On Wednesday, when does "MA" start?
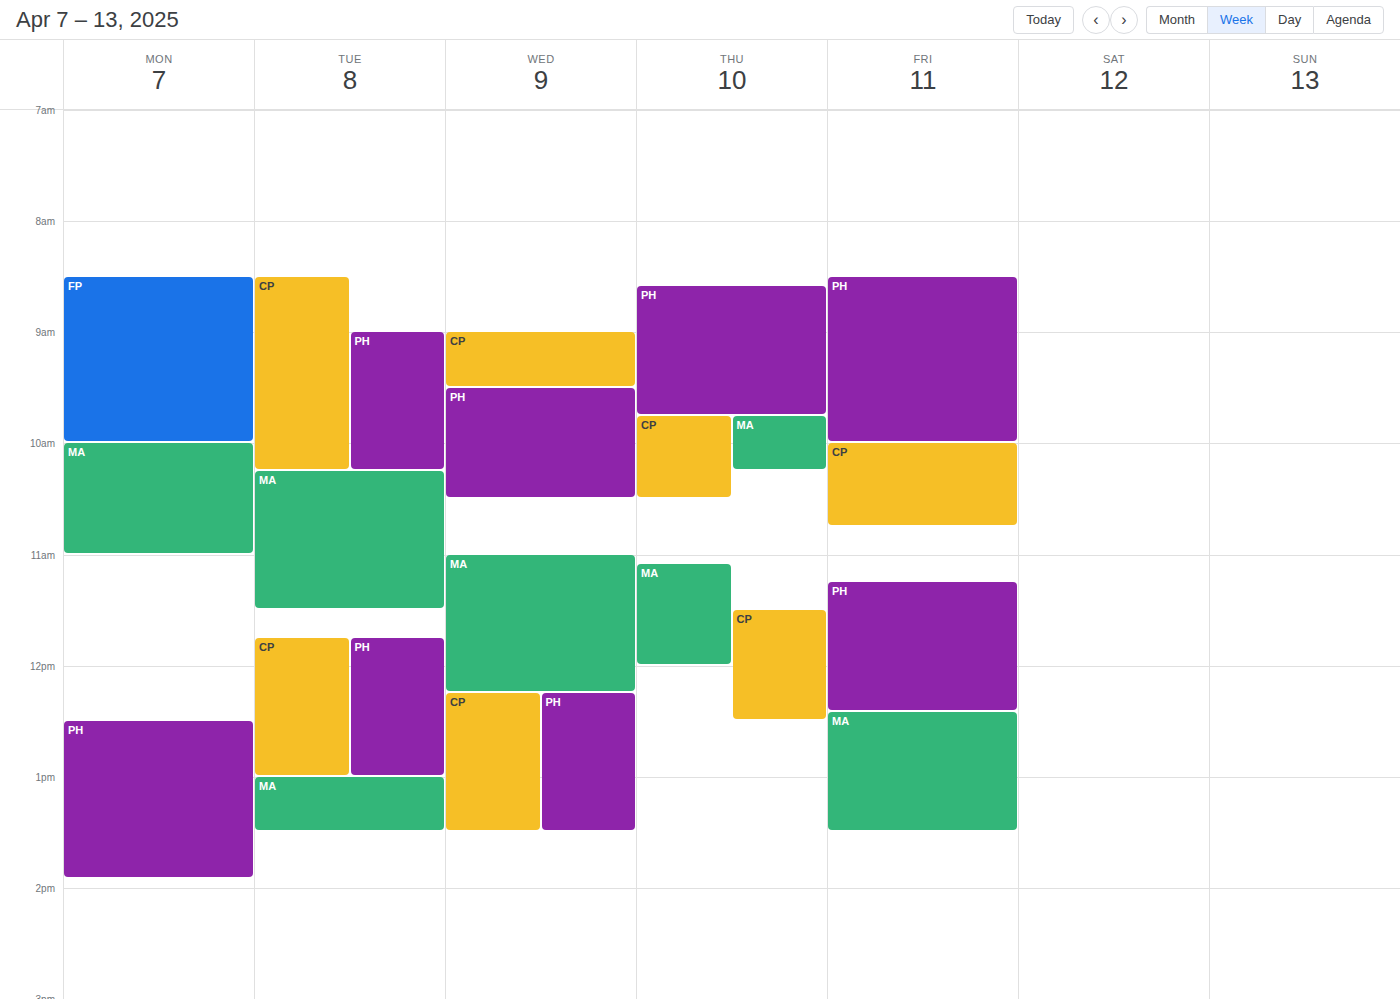
11:00 AM